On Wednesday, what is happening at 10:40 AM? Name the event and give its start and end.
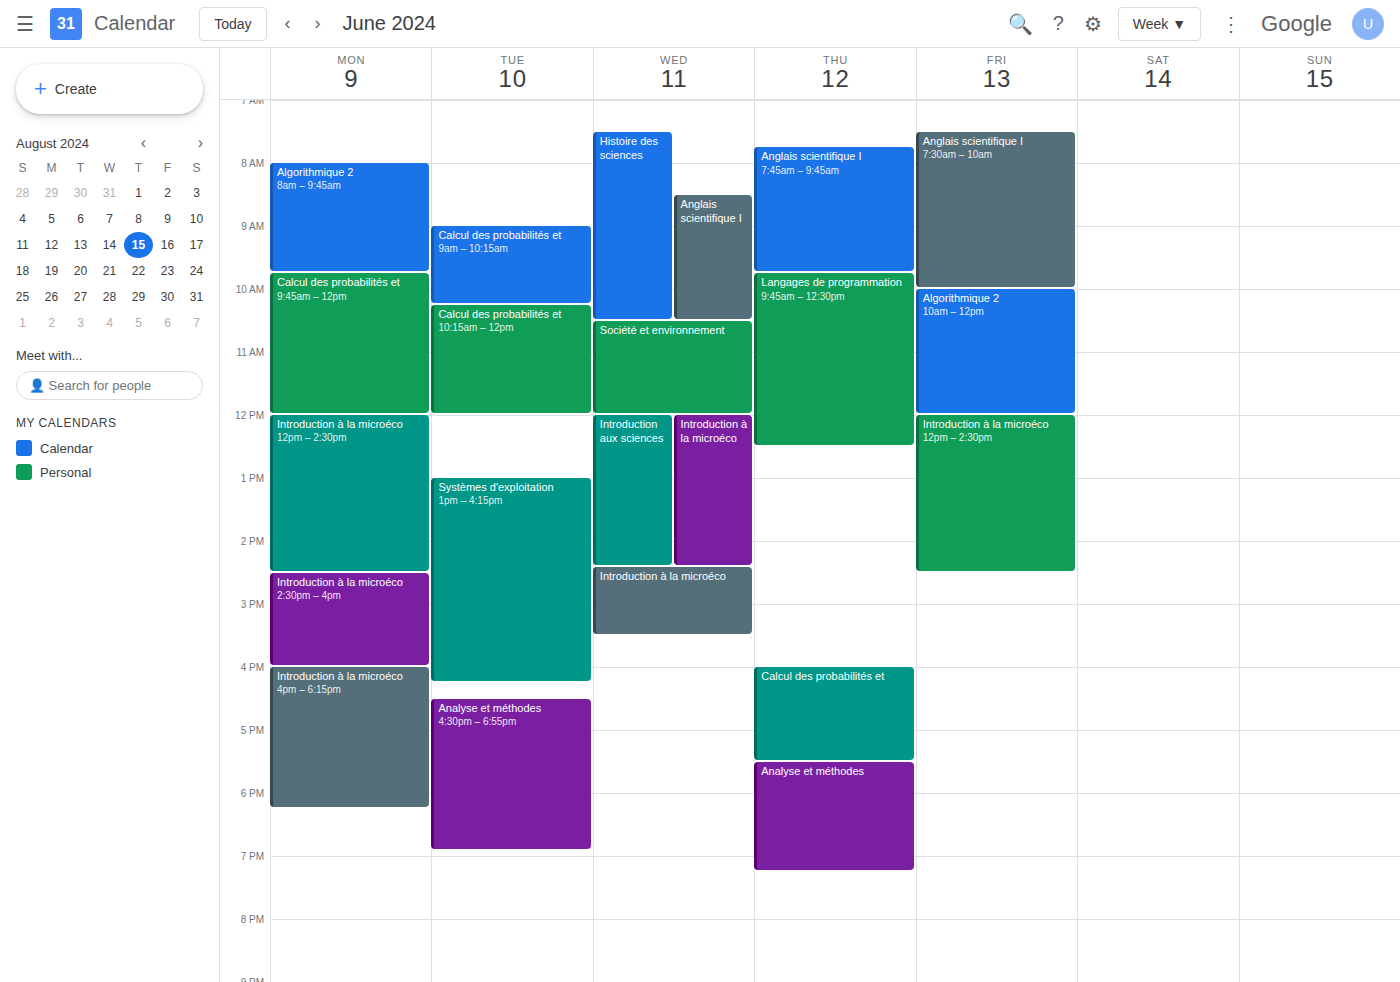
"Société et environnement", 10:30 AM to 12:00 PM